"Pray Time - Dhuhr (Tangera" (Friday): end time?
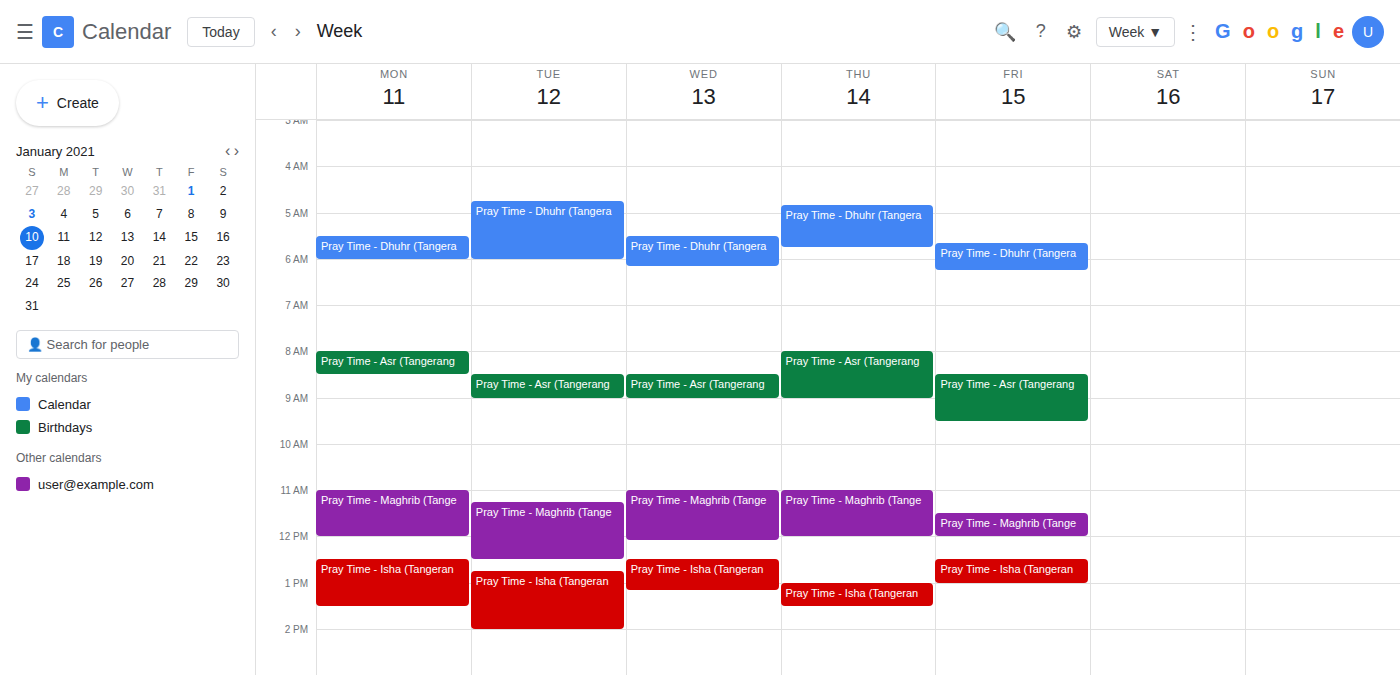
6:15 AM